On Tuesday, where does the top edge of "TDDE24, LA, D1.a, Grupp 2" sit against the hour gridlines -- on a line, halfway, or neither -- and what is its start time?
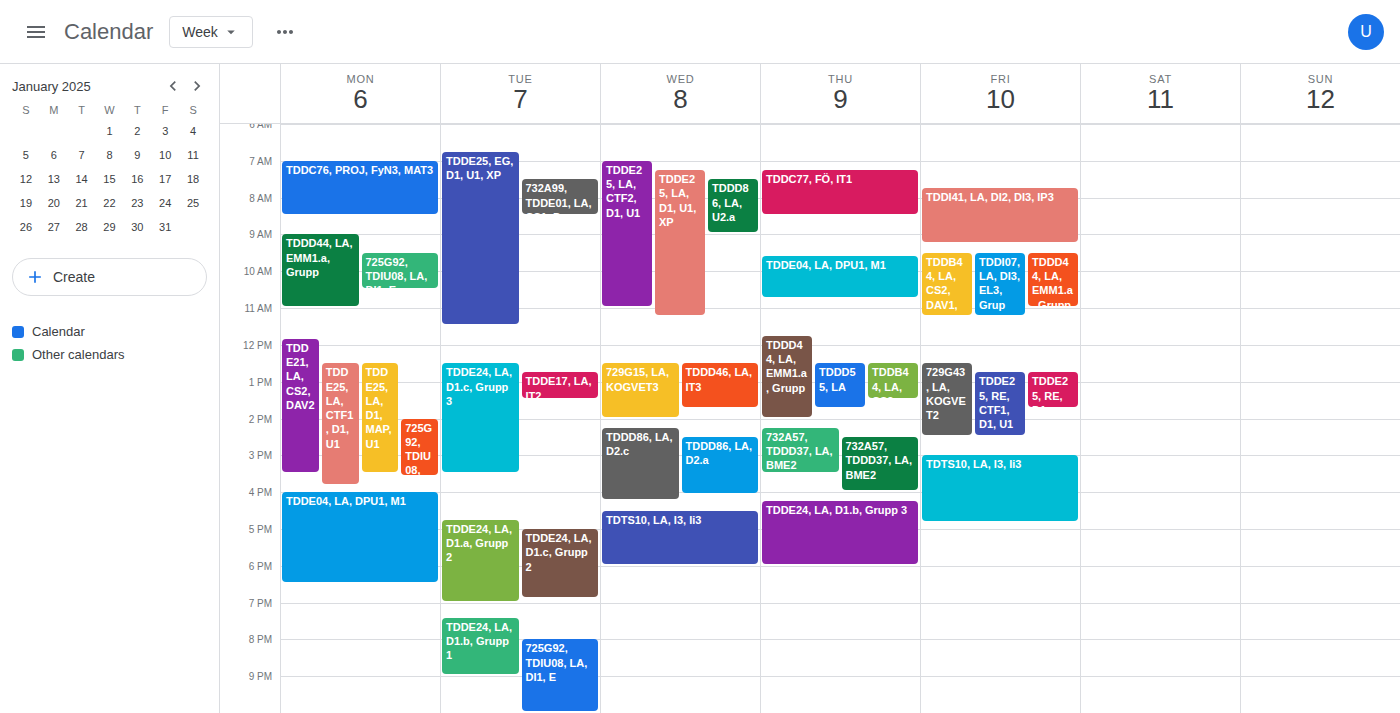
4:45 PM -- neither: three quarters of the way from the 4 PM line to the 5 PM line.